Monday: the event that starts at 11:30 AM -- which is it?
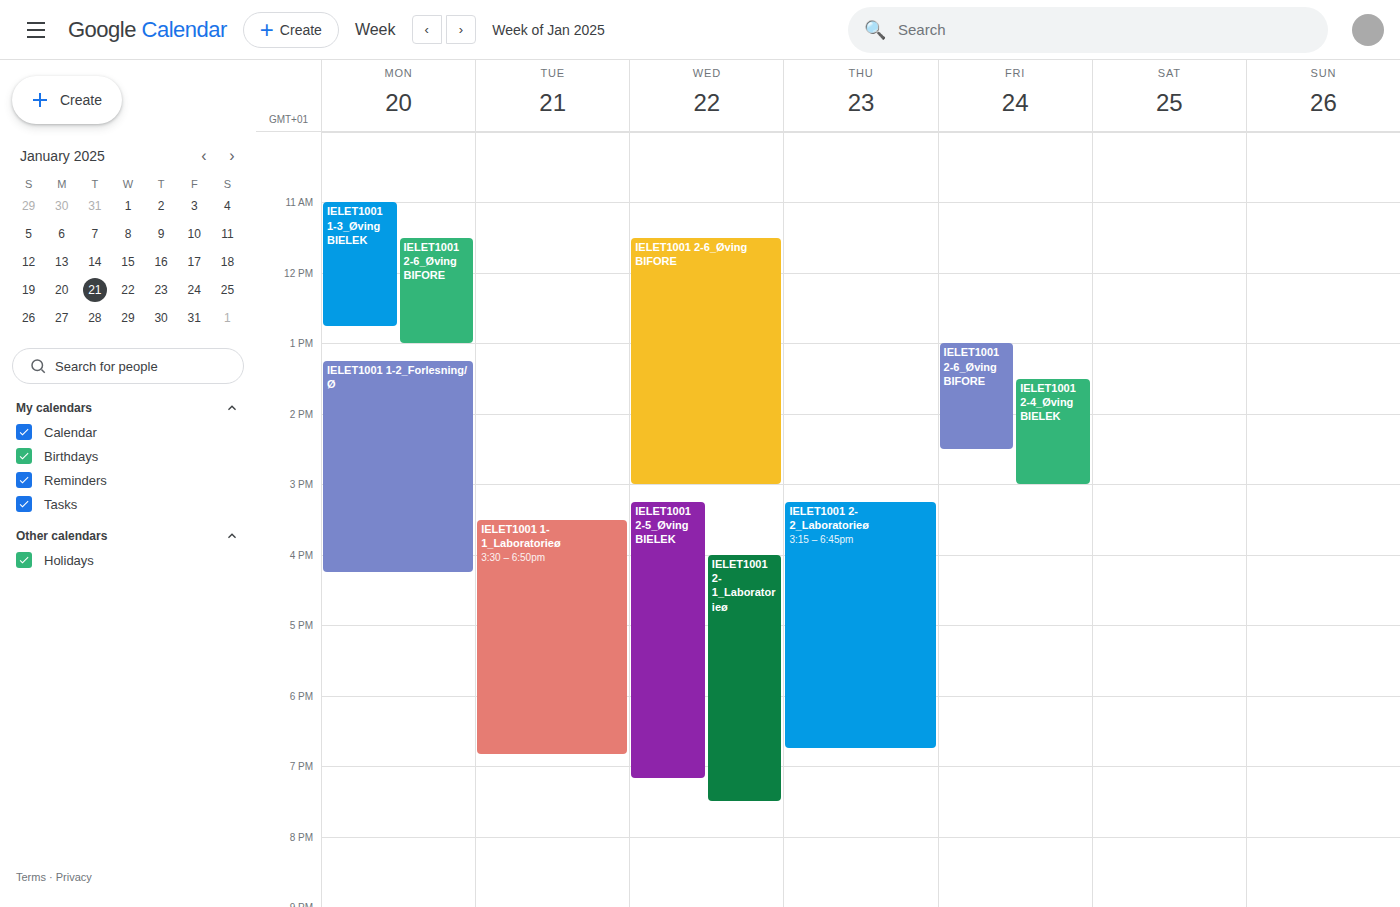
"IELET1001 2-6_Øving BIFORE"